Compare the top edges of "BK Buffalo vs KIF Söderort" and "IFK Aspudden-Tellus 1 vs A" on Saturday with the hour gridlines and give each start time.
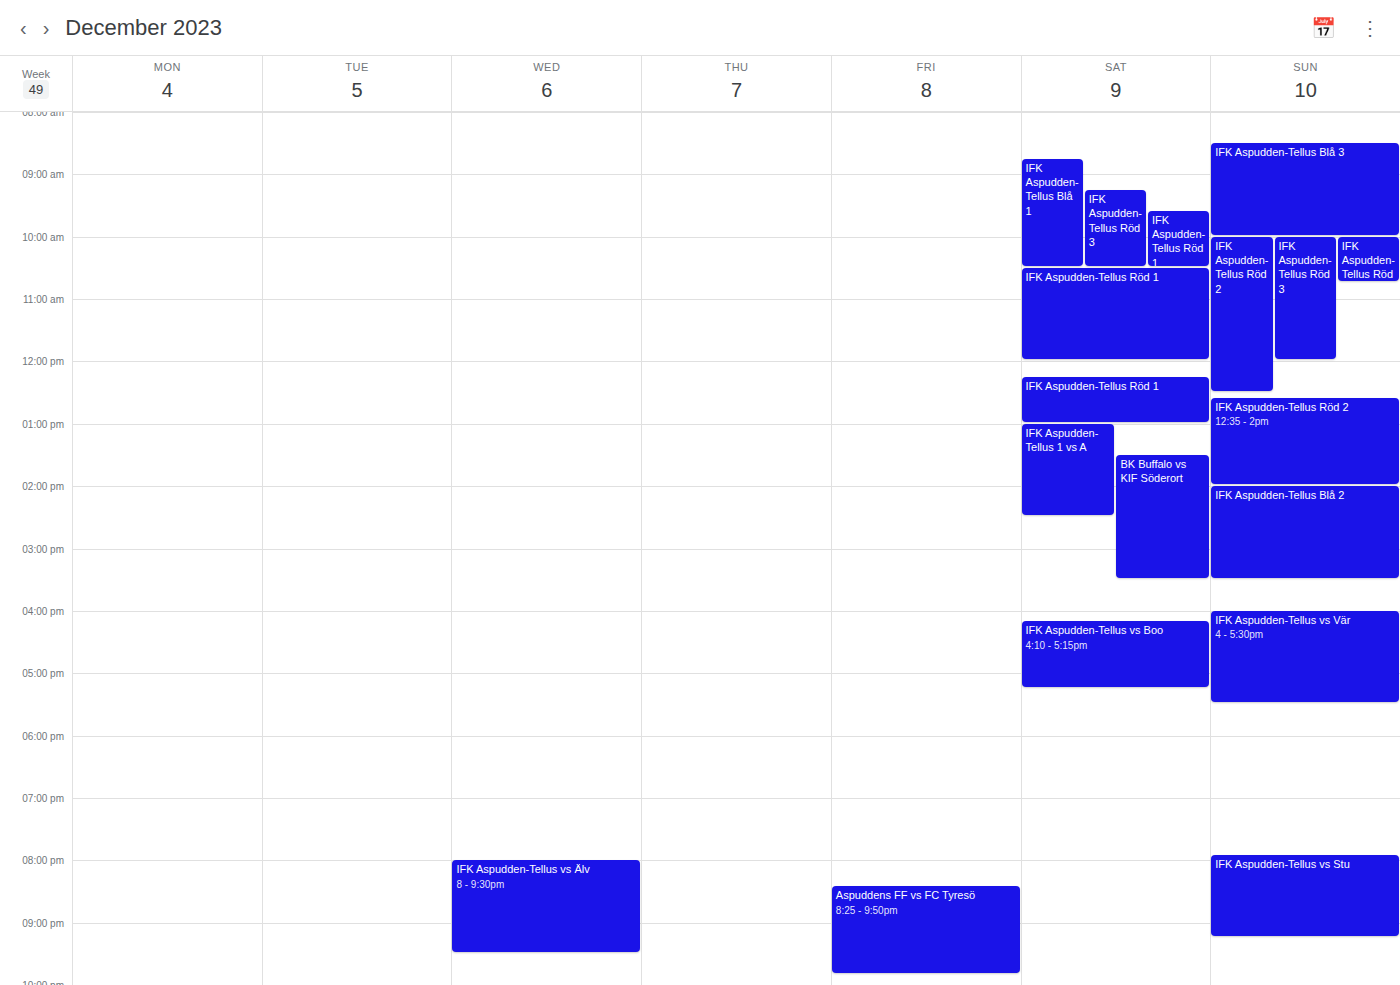
"BK Buffalo vs KIF Söderort": 1:30 PM, halfway between the 1 PM and 2 PM lines. "IFK Aspudden-Tellus 1 vs A": 1:00 PM, exactly on the 1 PM line.